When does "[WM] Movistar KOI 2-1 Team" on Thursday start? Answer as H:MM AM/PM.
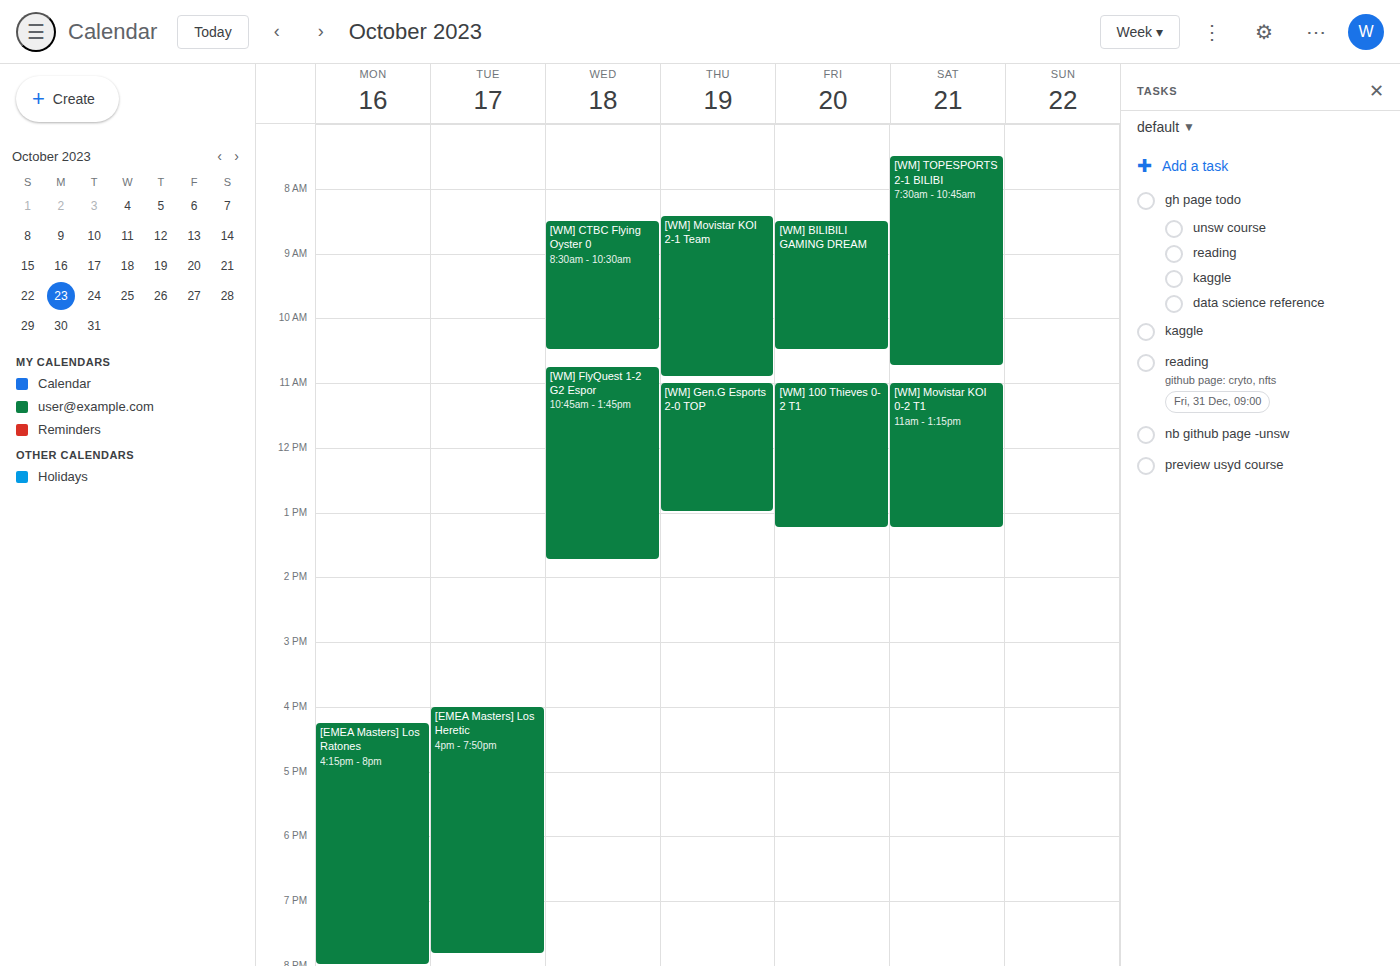
8:25 AM